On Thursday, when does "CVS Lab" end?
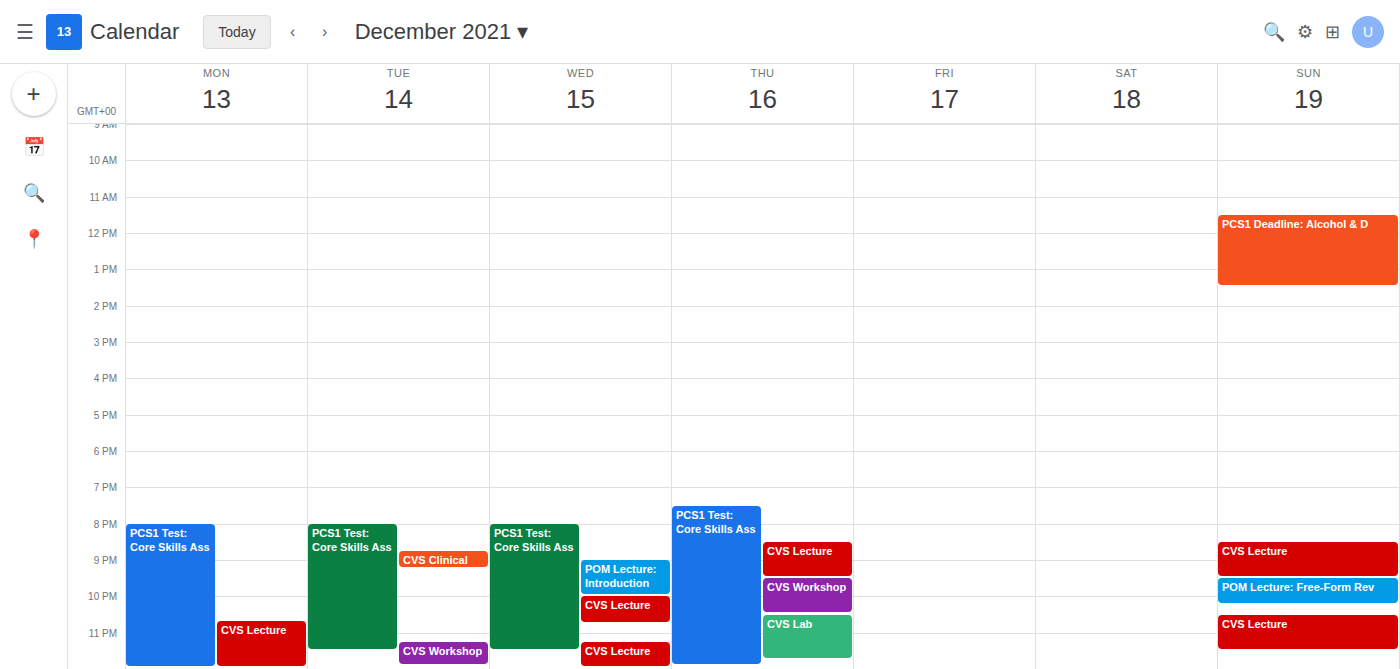
11:45 PM